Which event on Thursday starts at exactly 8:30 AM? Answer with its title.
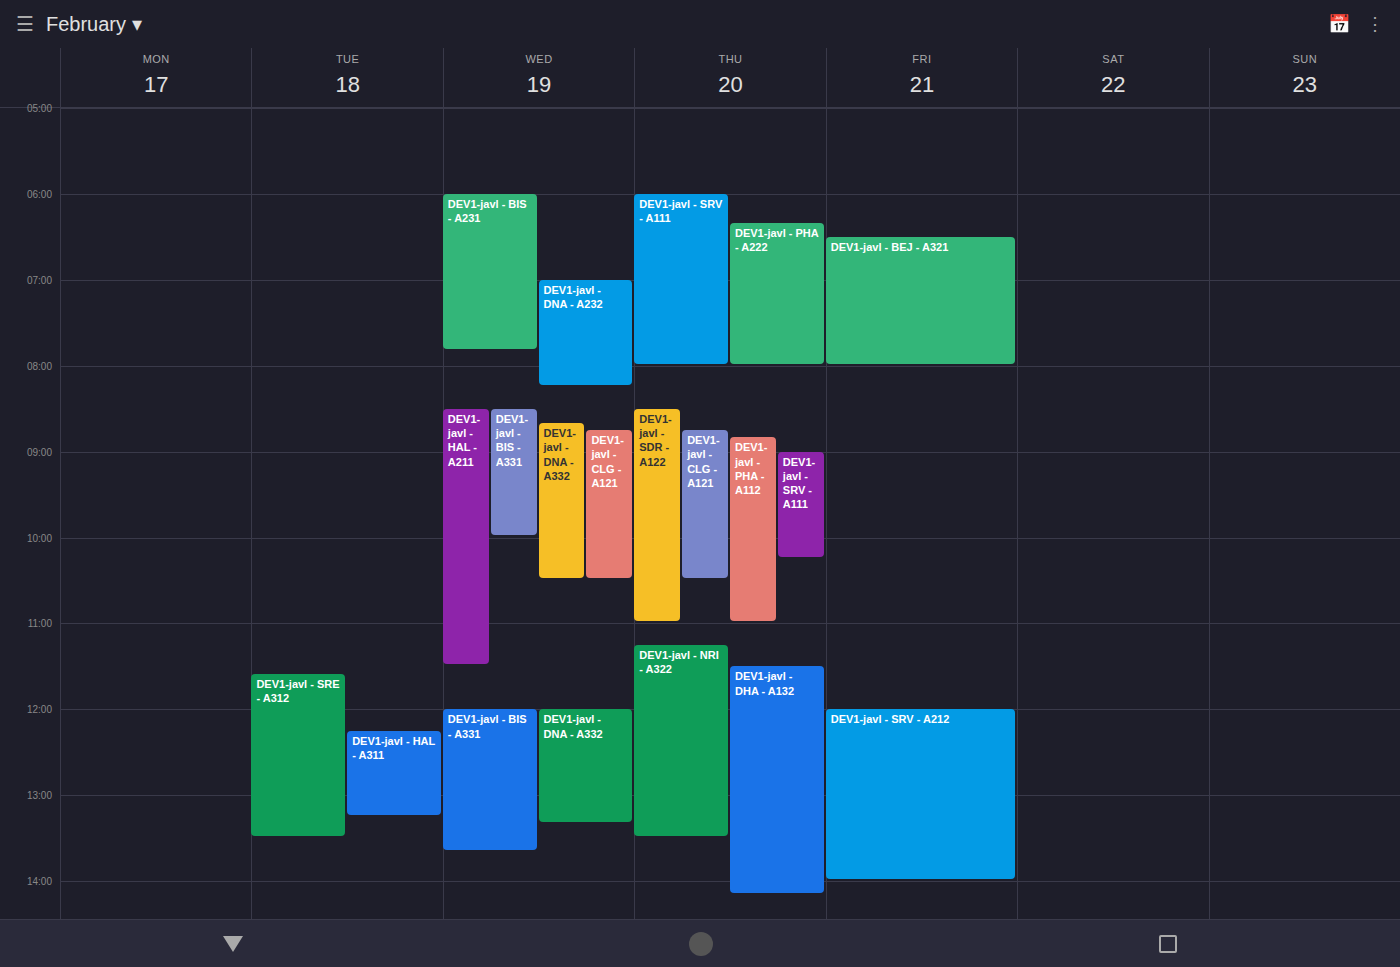
"DEV1-javl - SDR - A122"